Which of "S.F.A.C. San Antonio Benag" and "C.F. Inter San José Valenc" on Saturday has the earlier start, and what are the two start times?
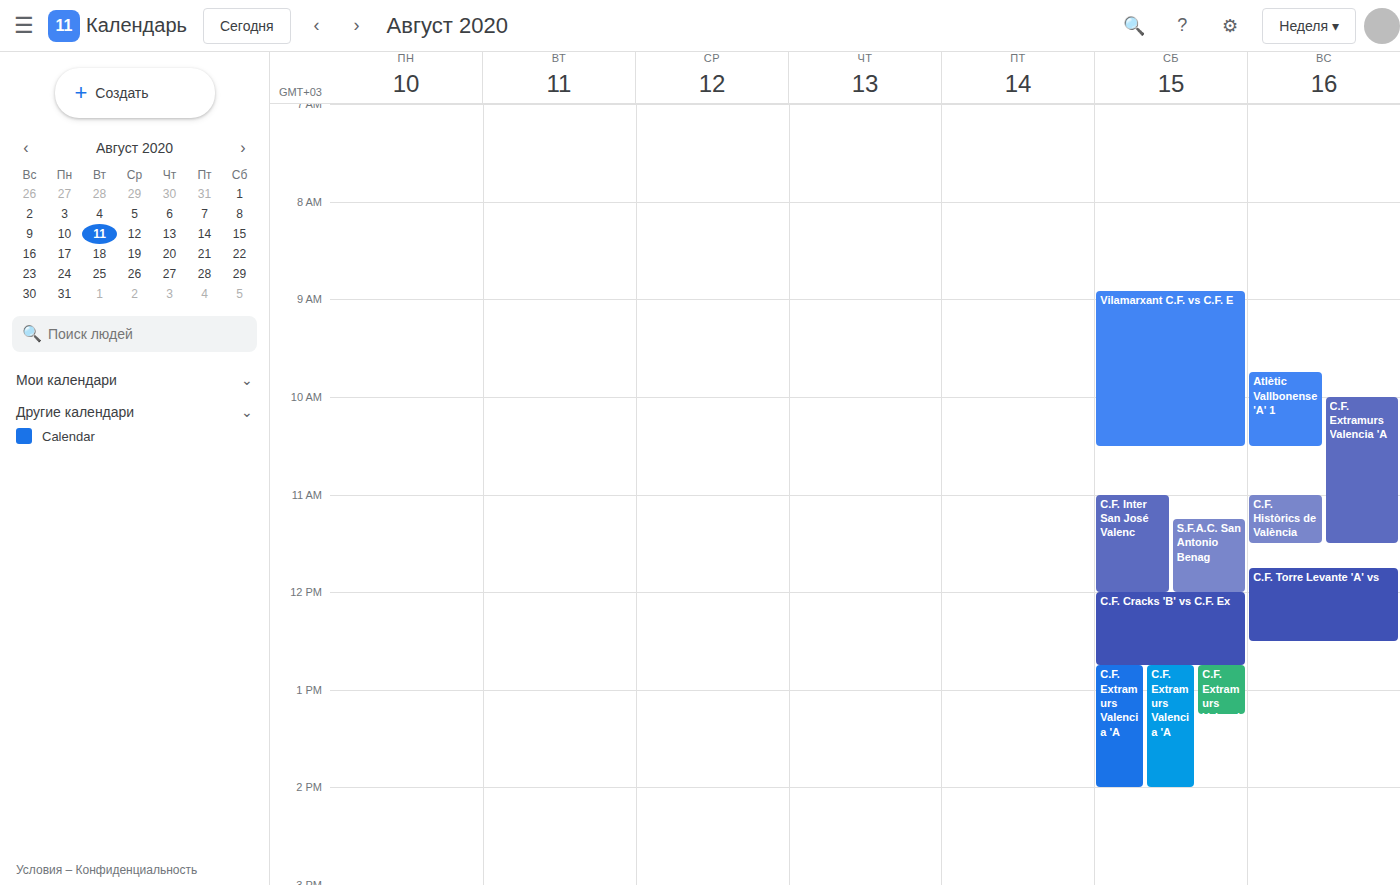
"C.F. Inter San José Valenc" 11:00 AM; "S.F.A.C. San Antonio Benag" 11:15 AM.